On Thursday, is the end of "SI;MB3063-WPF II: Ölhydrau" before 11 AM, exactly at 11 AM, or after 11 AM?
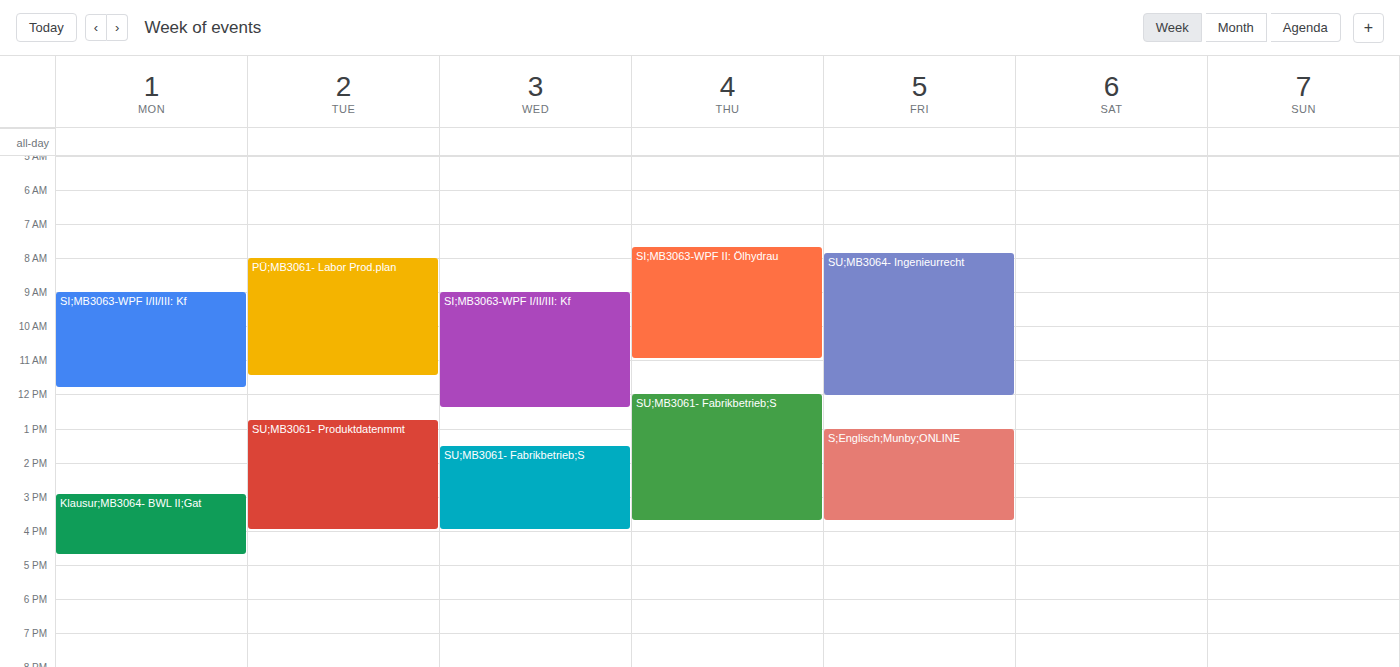
11:00 AM -- exactly at 11 AM, on the 11 AM line.